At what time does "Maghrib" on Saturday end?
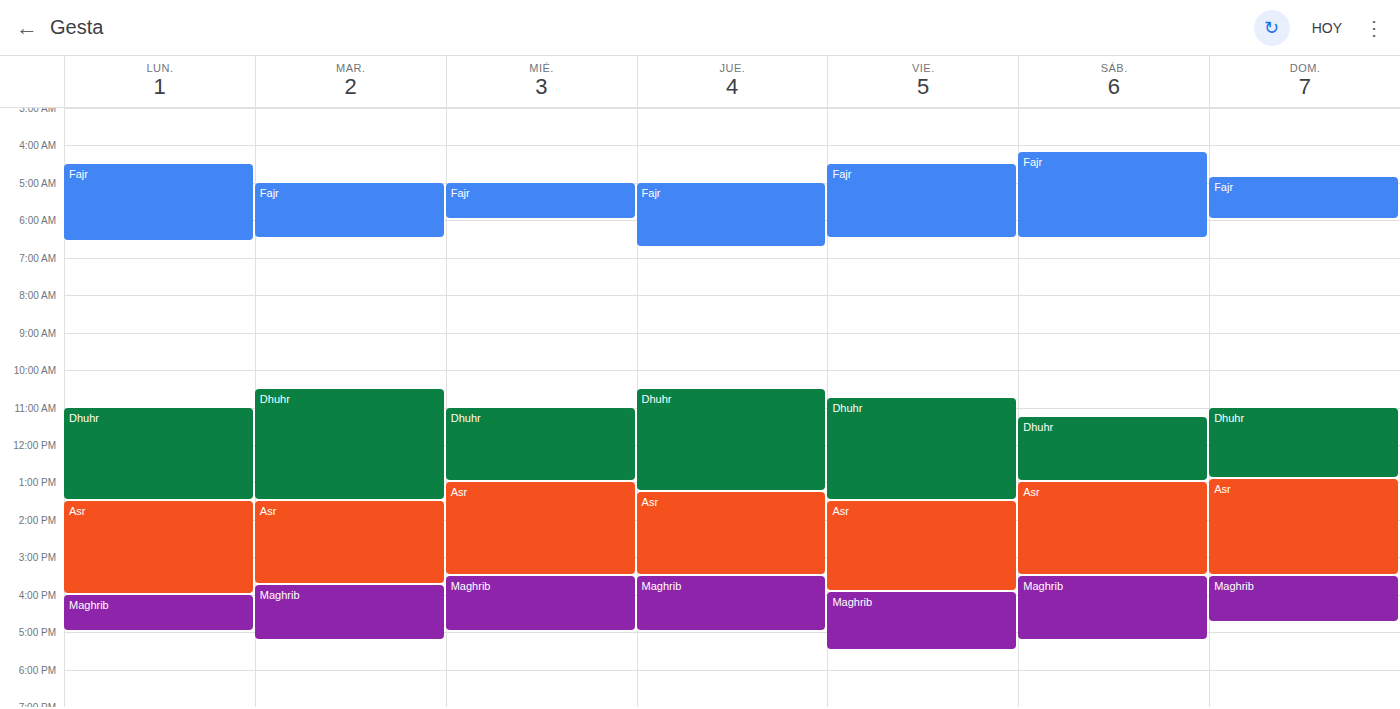
17:15